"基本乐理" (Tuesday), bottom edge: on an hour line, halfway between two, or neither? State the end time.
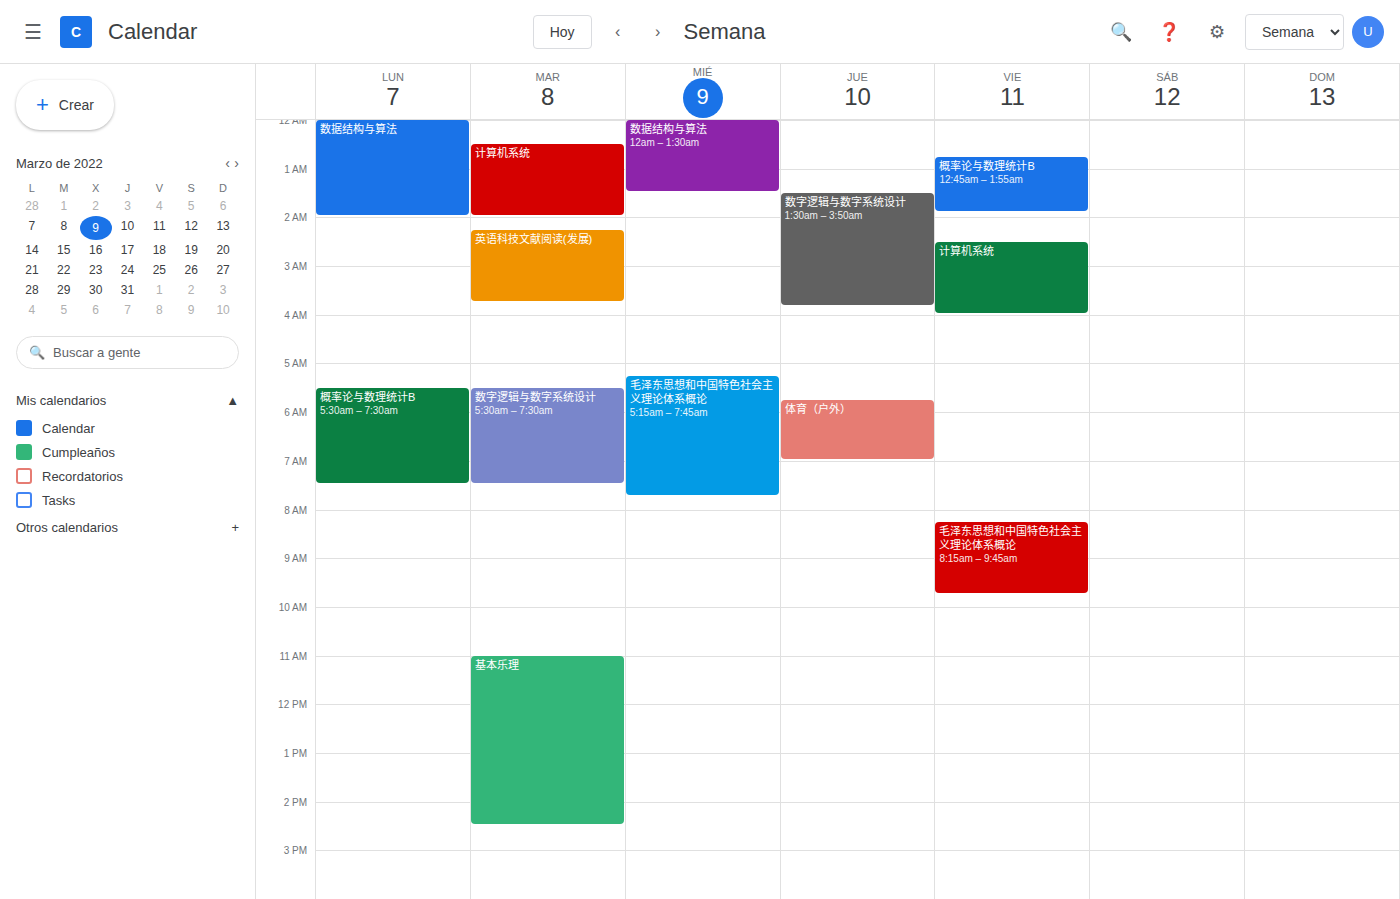
2:30 PM -- halfway between the 2 PM and 3 PM lines.